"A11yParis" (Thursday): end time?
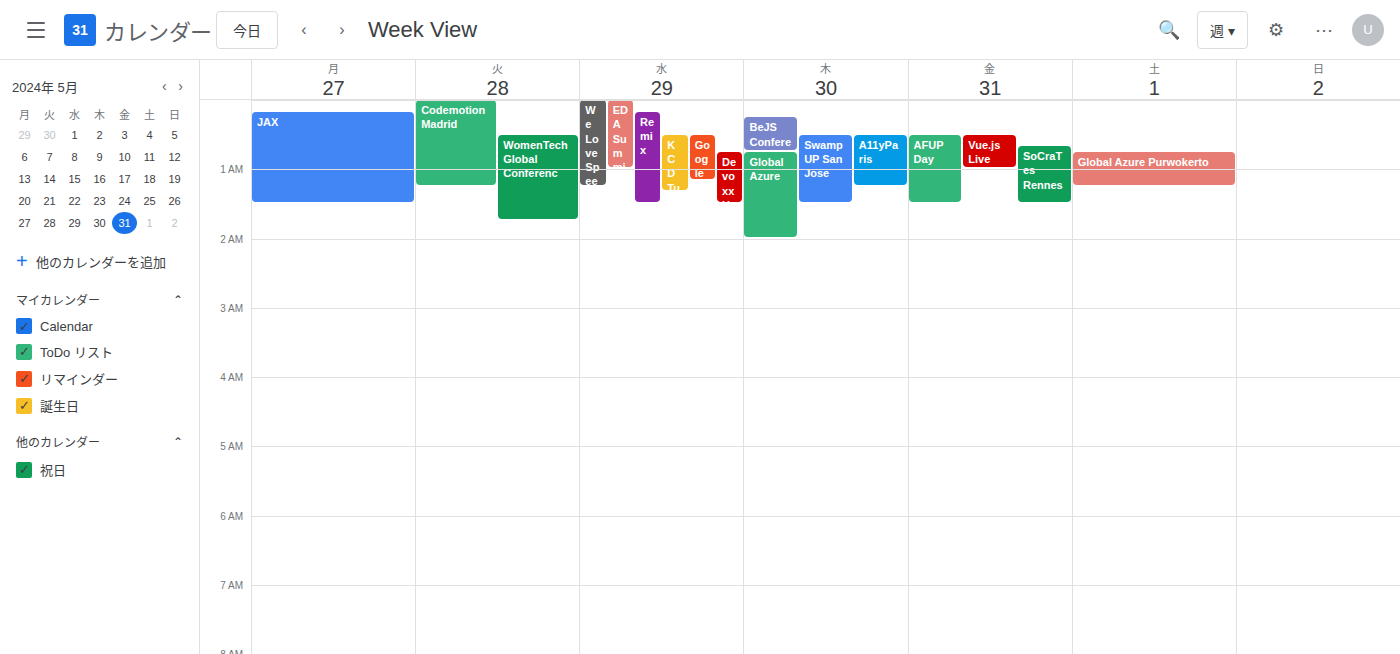
1:15 AM